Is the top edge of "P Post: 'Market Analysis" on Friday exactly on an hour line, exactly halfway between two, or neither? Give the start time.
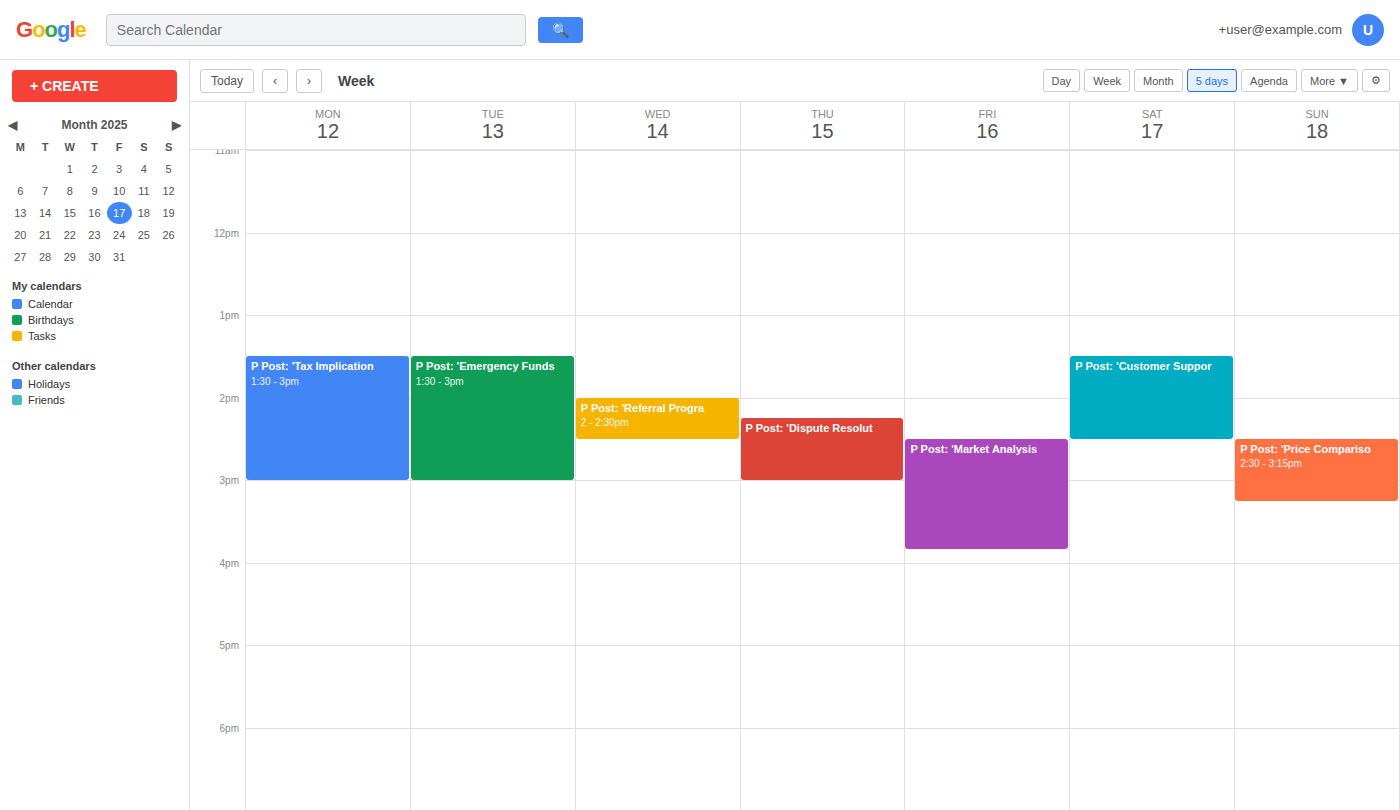
2:30 PM -- halfway between the 2 PM and 3 PM lines.